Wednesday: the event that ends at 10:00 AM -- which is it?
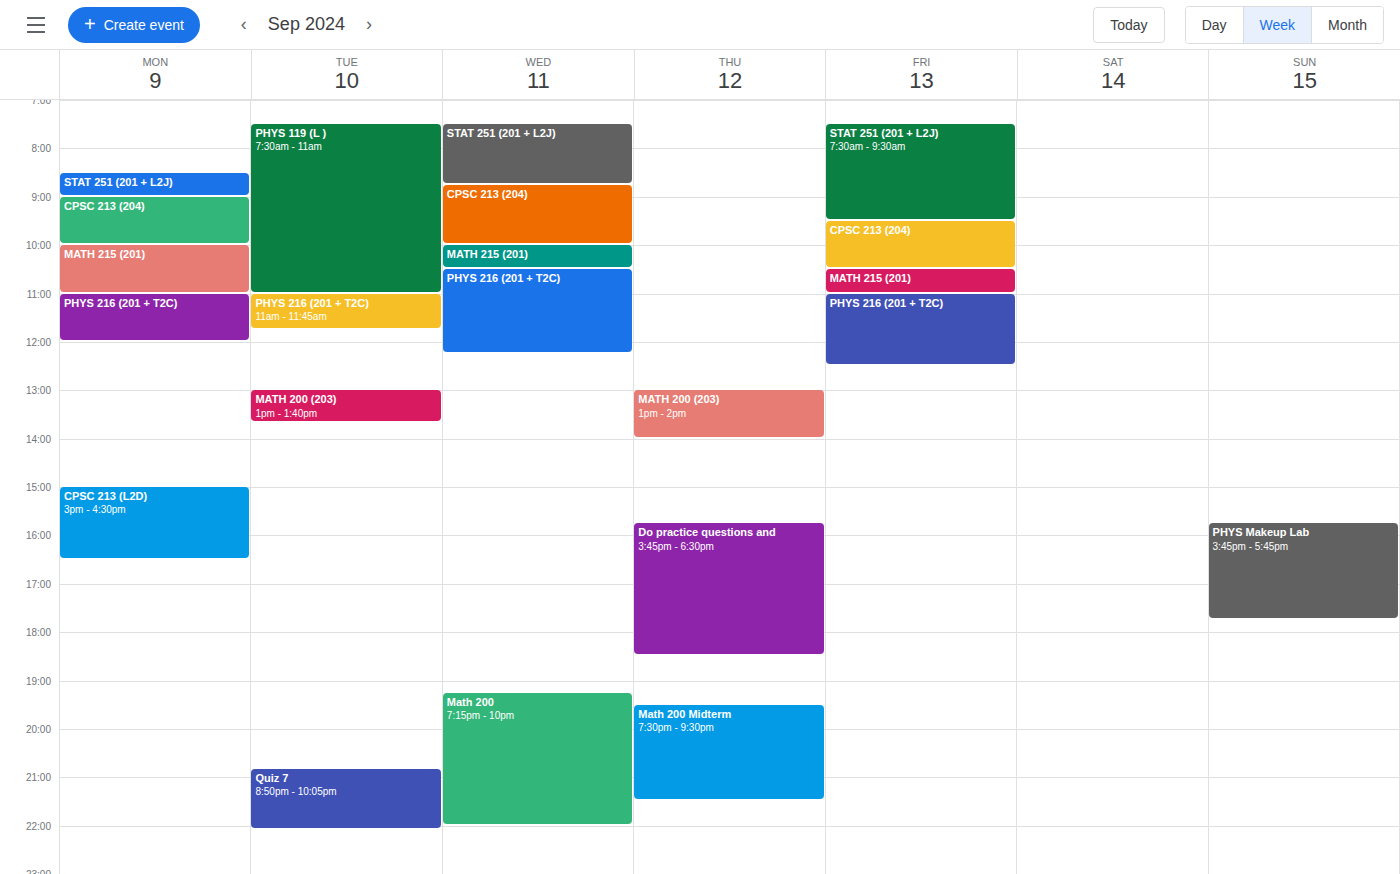
"CPSC 213 (204)"